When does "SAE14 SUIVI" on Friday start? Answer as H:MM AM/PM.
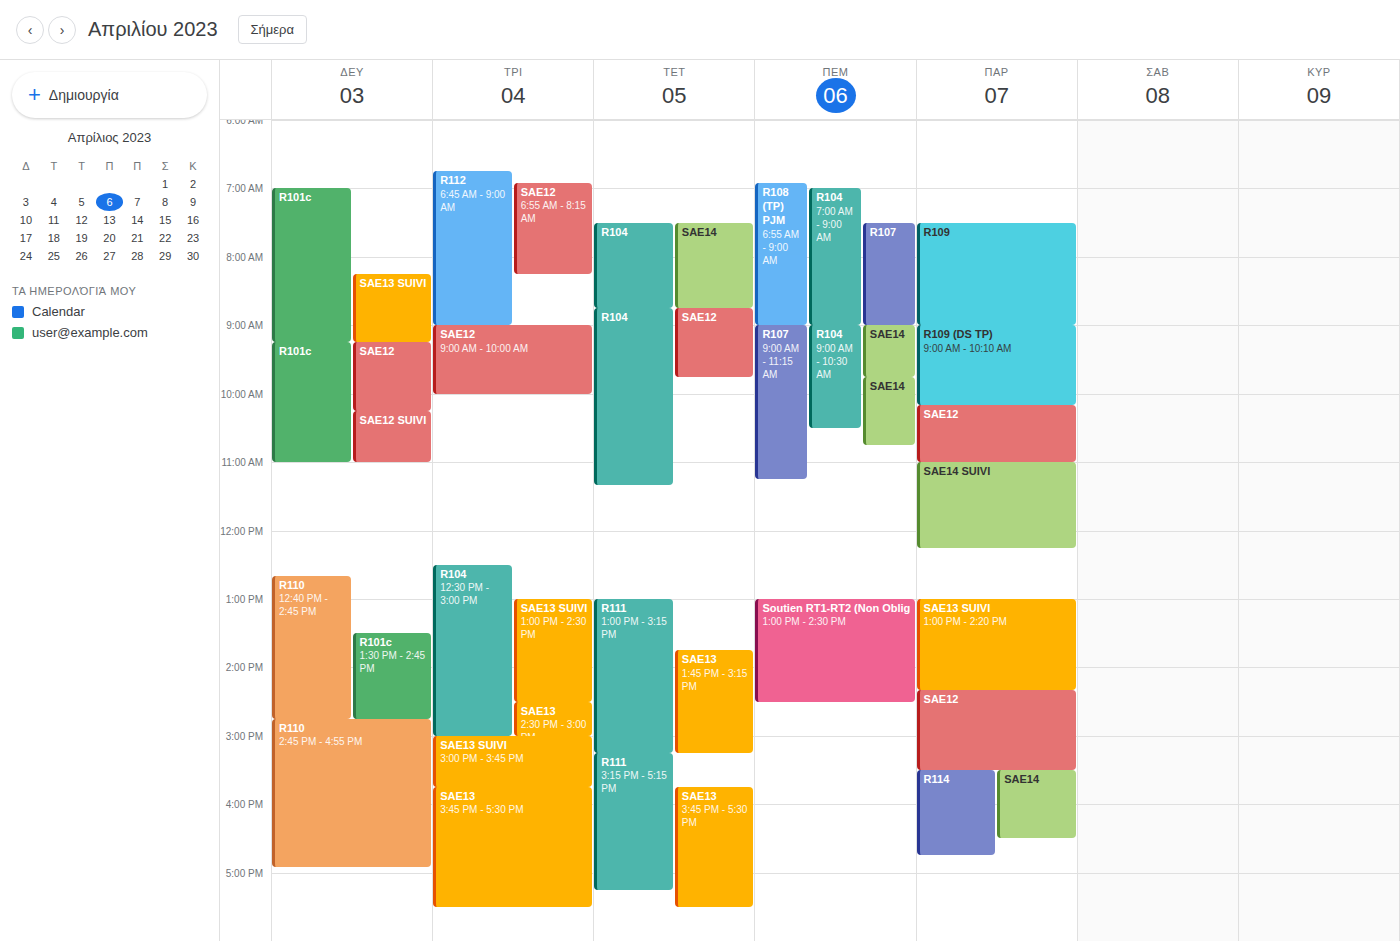
11:00 AM